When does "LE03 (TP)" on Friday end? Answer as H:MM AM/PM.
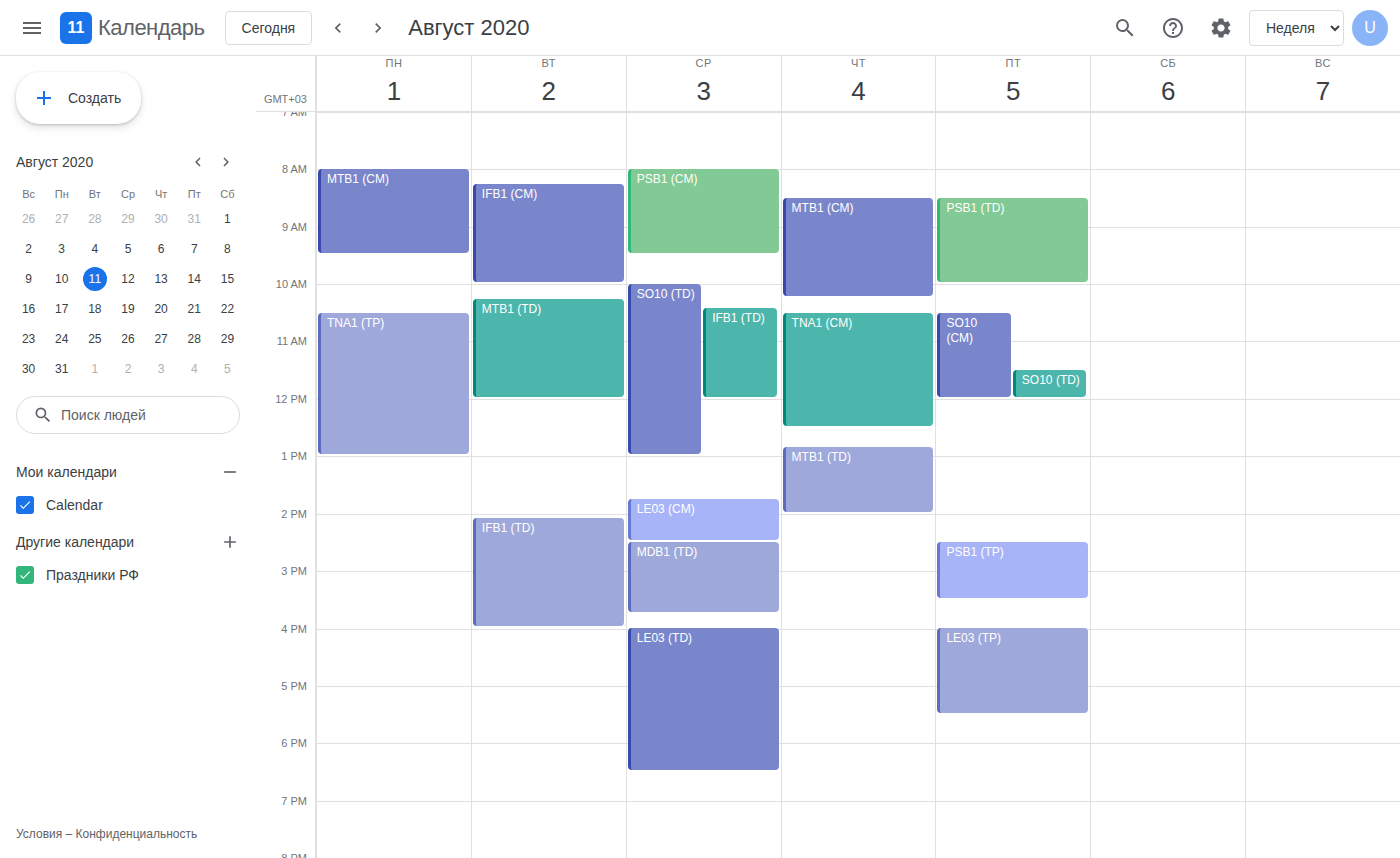
5:30 PM